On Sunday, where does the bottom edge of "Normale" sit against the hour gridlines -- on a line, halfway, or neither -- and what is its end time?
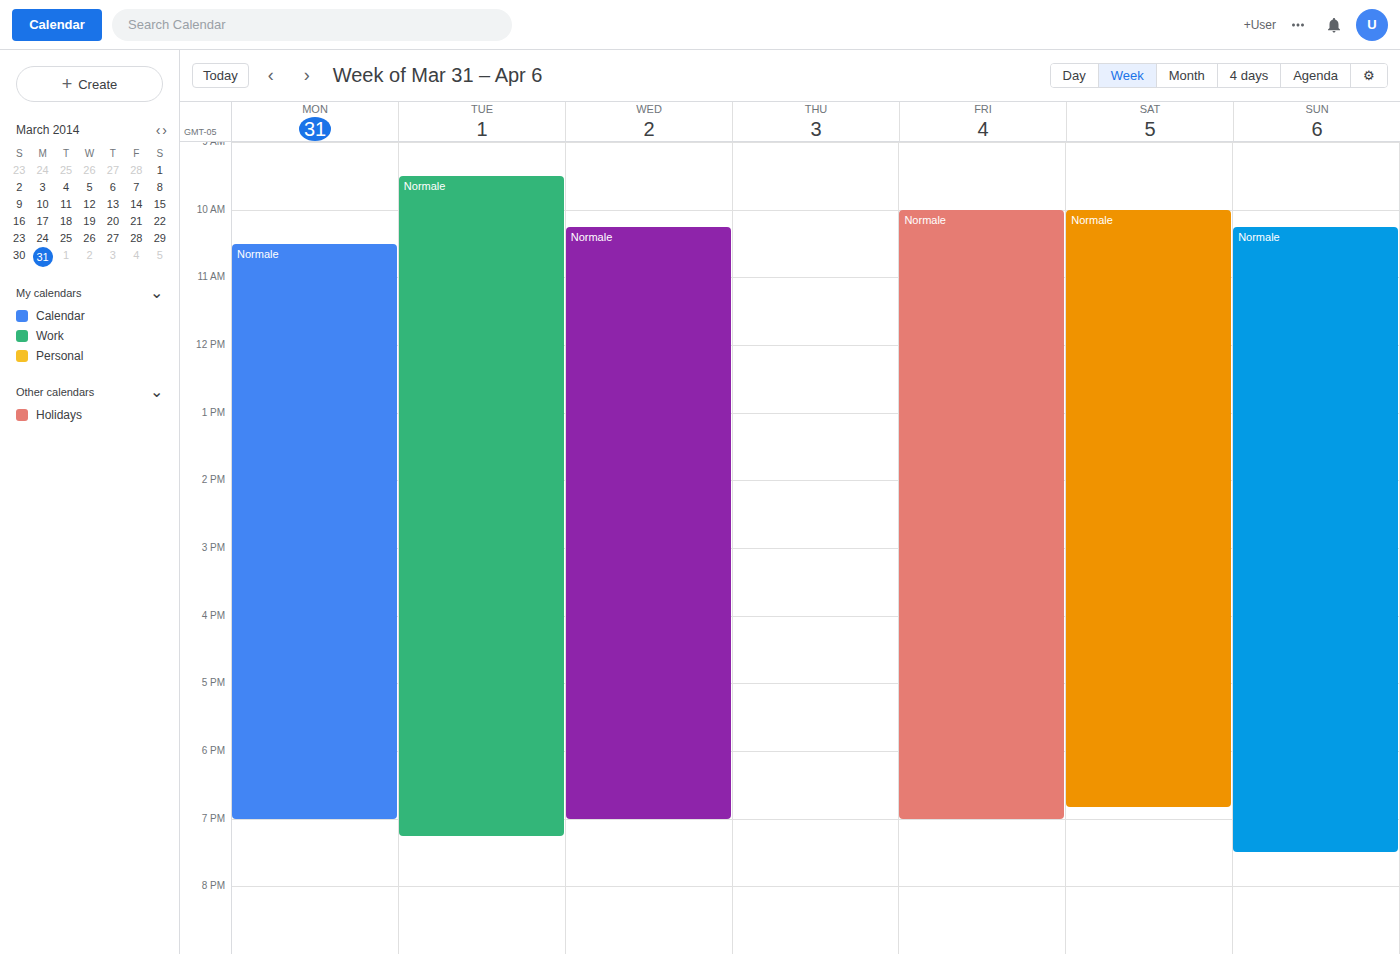
7:30 PM -- halfway between the 7 PM and 8 PM lines.